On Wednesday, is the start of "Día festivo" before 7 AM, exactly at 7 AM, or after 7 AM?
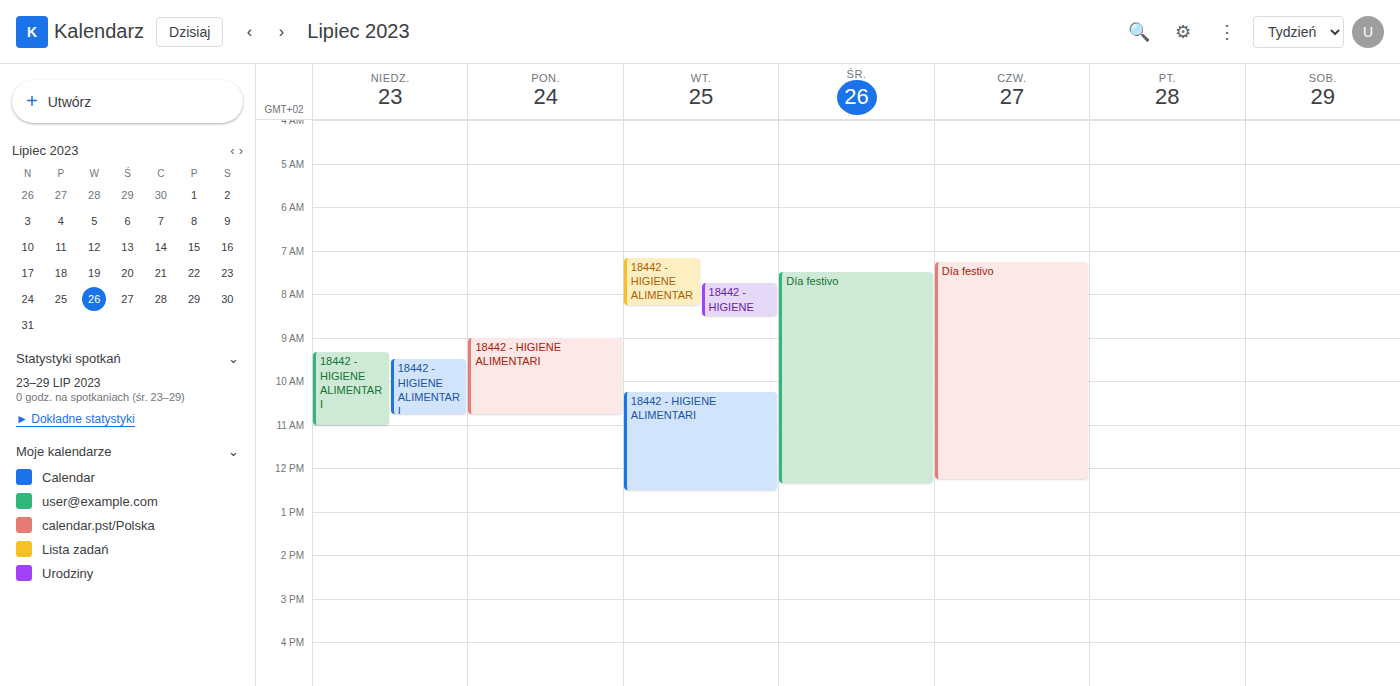
7:30 AM -- after 7 AM, 30 minutes below the 7 AM line.